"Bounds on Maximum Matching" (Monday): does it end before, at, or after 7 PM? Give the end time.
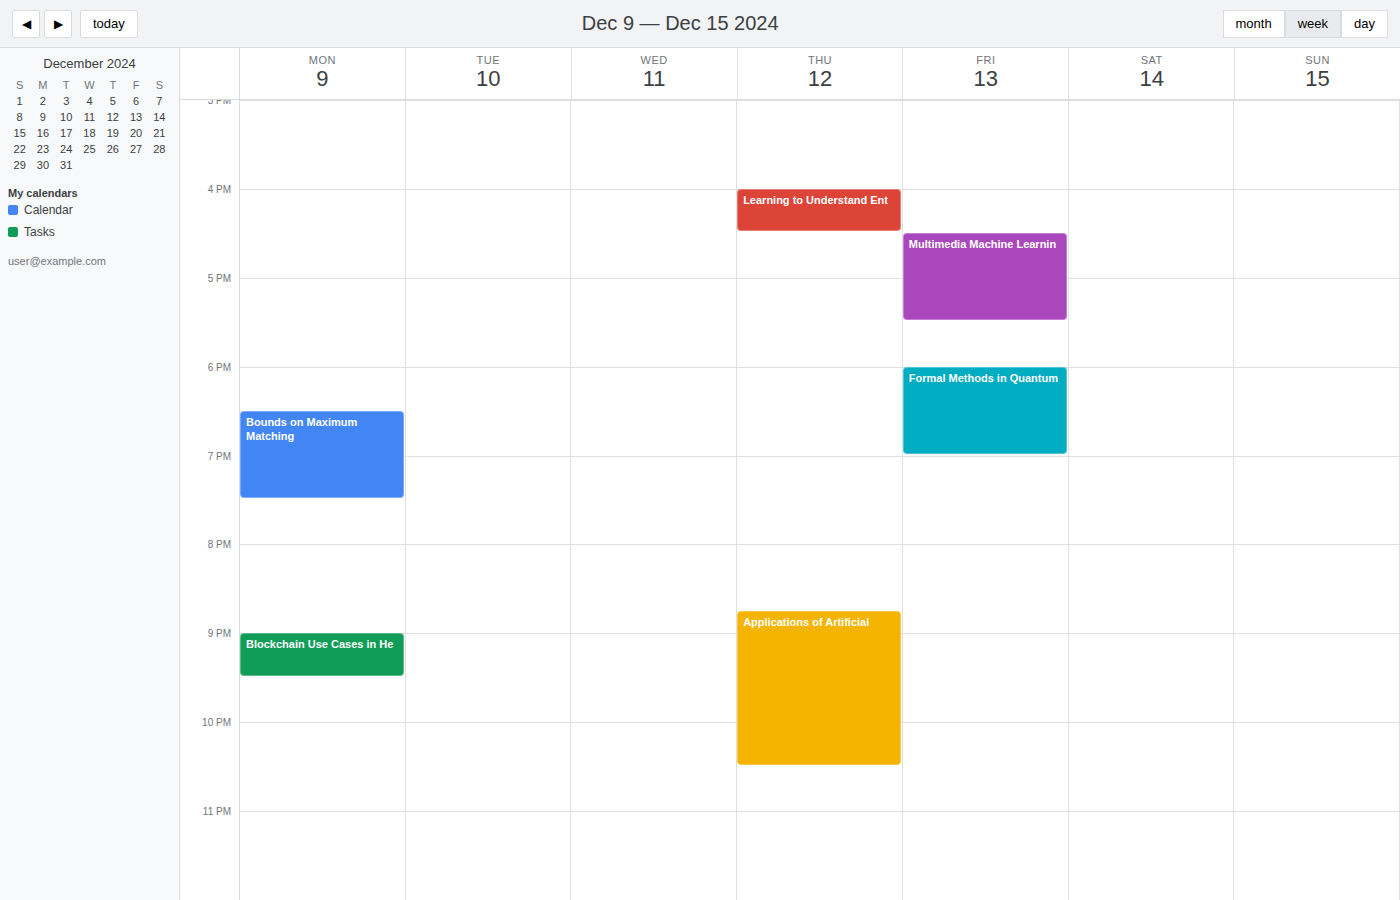
7:30 PM -- after 7 PM, 30 minutes below the 7 PM line.